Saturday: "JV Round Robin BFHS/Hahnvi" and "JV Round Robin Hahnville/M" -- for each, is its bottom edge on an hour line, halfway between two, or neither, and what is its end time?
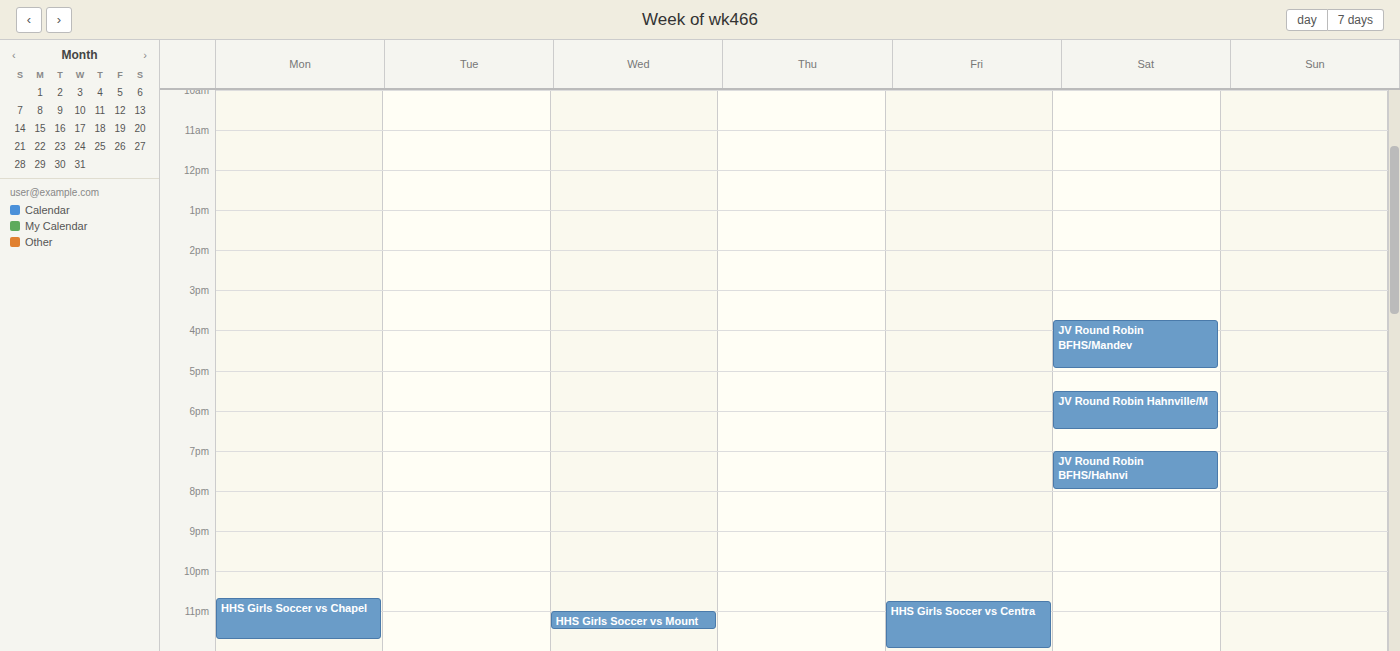
"JV Round Robin BFHS/Hahnvi": 8:00 PM, exactly on the 8 PM line. "JV Round Robin Hahnville/M": 6:30 PM, halfway between the 6 PM and 7 PM lines.